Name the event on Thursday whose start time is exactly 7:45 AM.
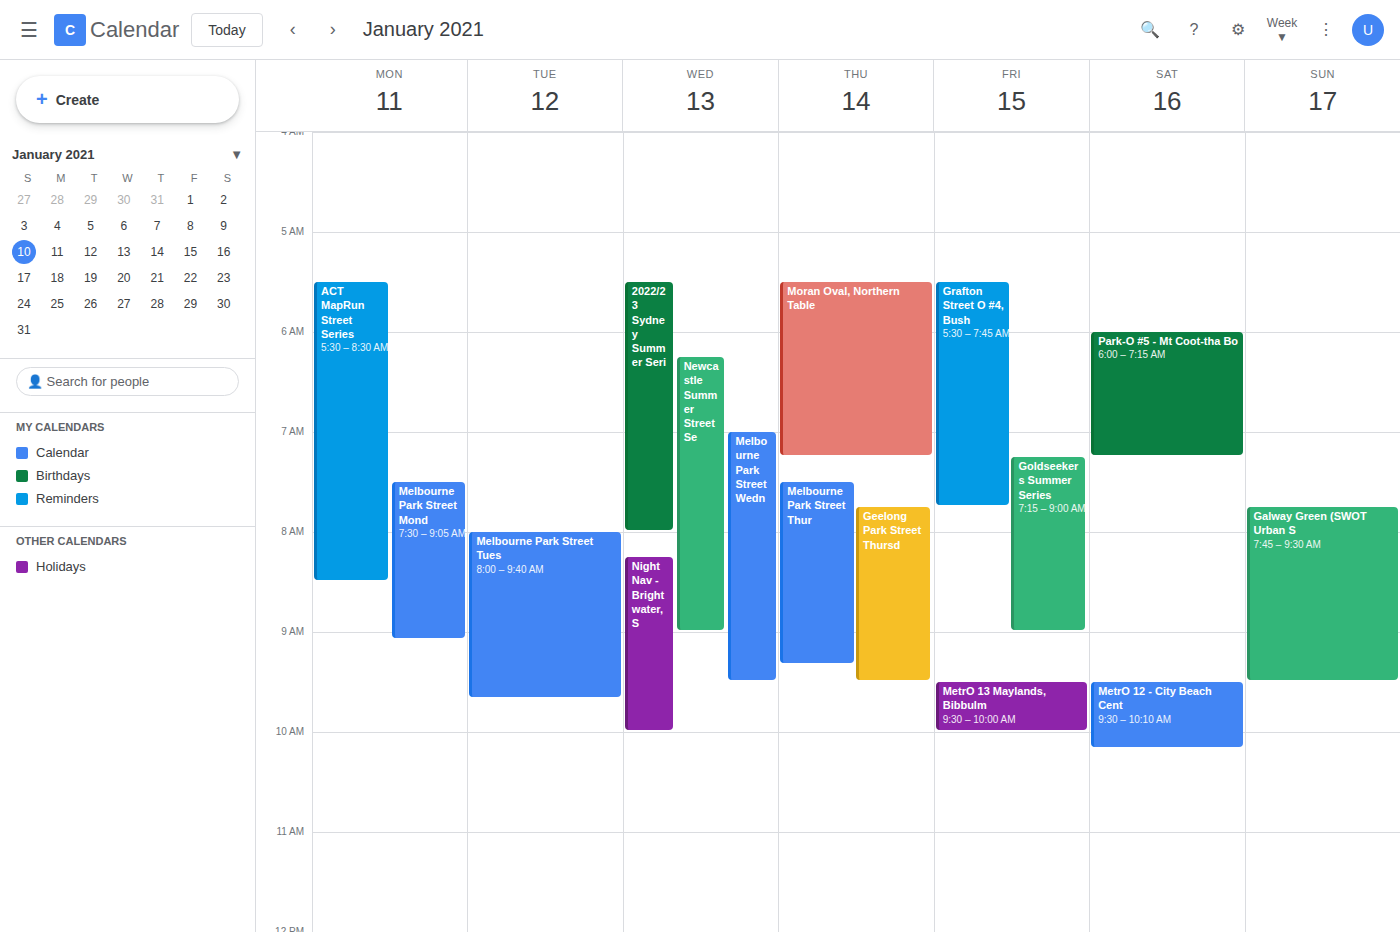
"Geelong Park Street Thursd"